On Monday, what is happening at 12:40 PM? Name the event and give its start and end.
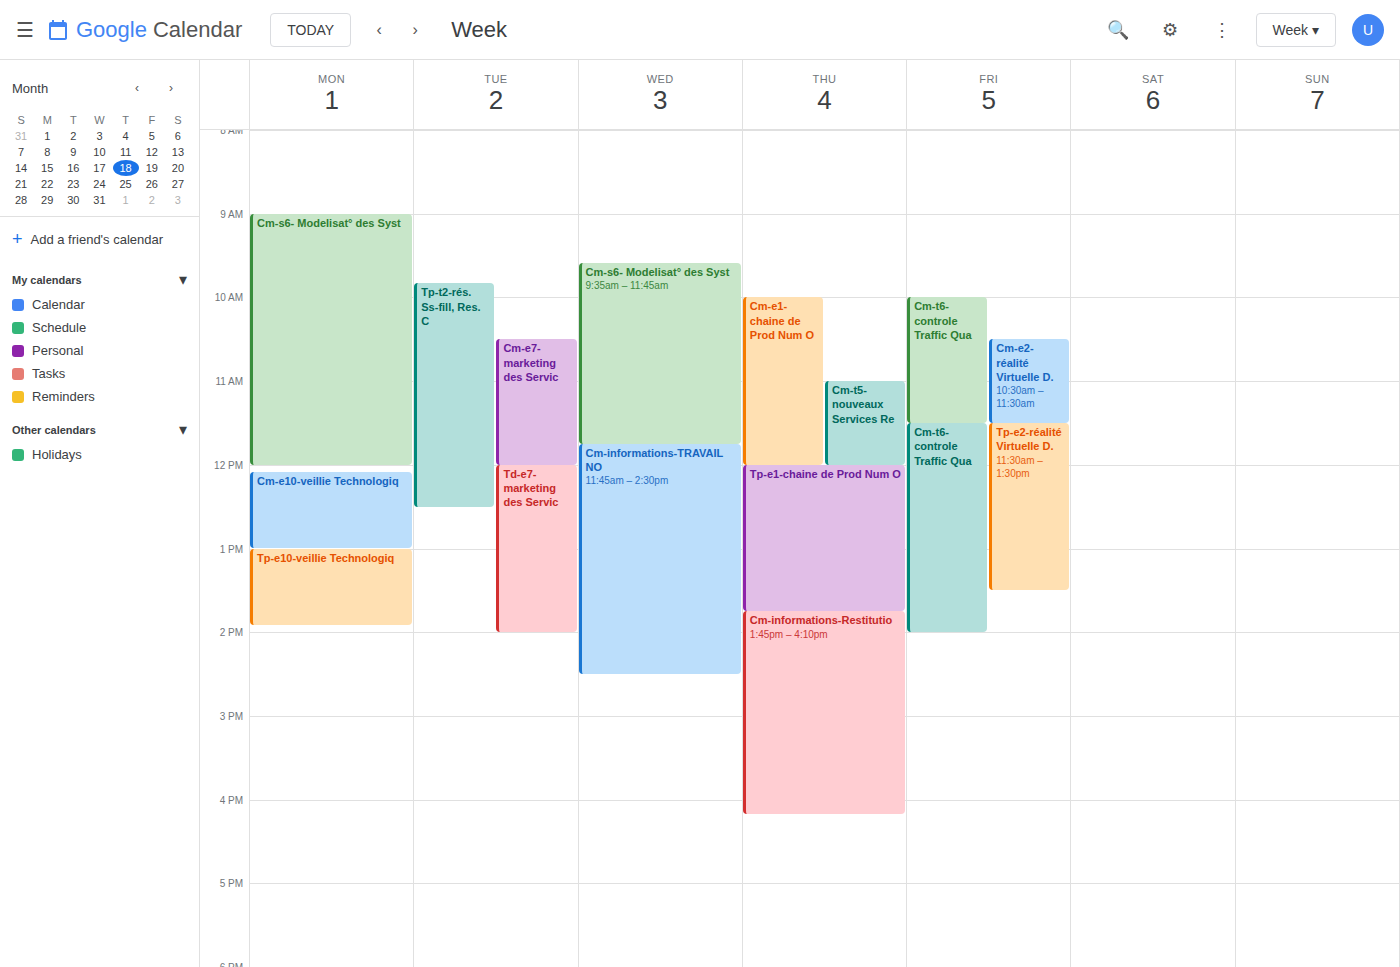
"Cm-e10-veillie Technologiq", 12:05 PM to 1:00 PM